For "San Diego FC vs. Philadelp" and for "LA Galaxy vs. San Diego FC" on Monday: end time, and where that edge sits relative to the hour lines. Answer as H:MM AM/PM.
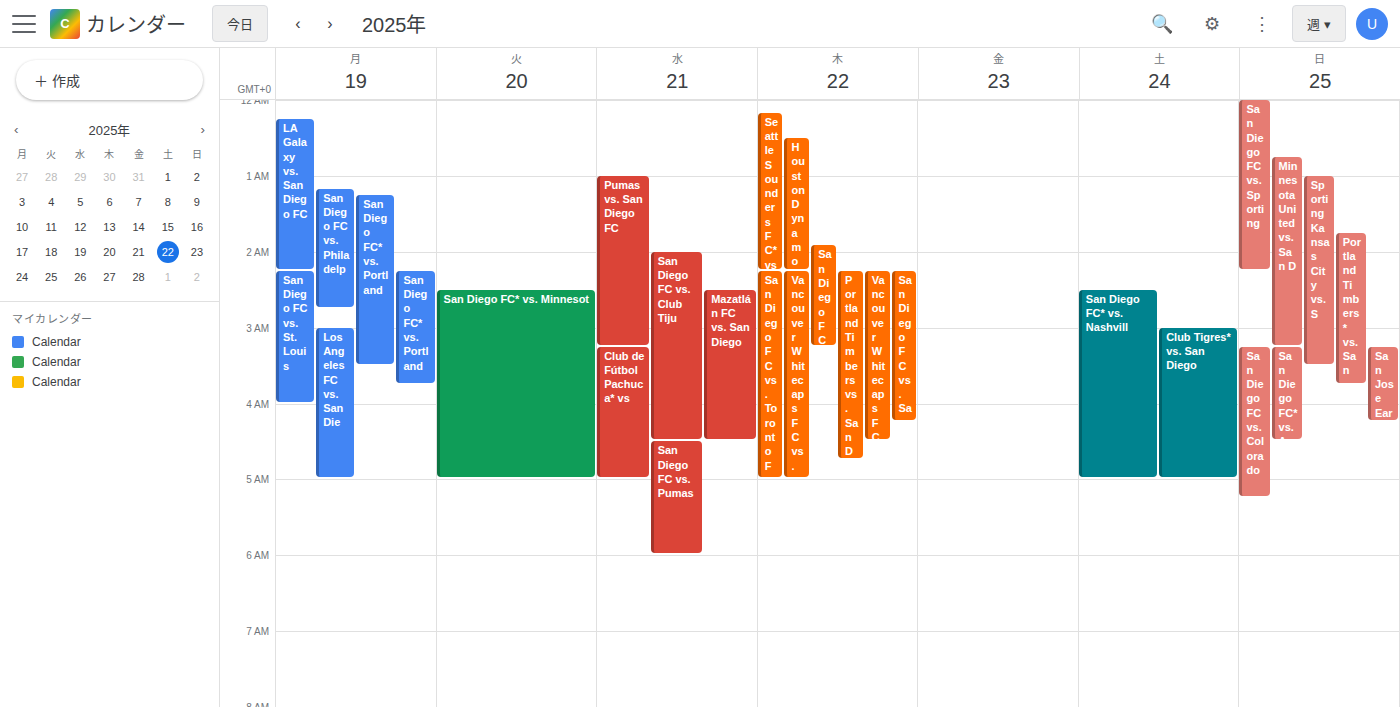
"San Diego FC vs. Philadelp": 2:45 AM, neither: three quarters of the way from the 2 AM line to the 3 AM line. "LA Galaxy vs. San Diego FC": 2:15 AM, neither: a quarter of the way from the 2 AM line to the 3 AM line.